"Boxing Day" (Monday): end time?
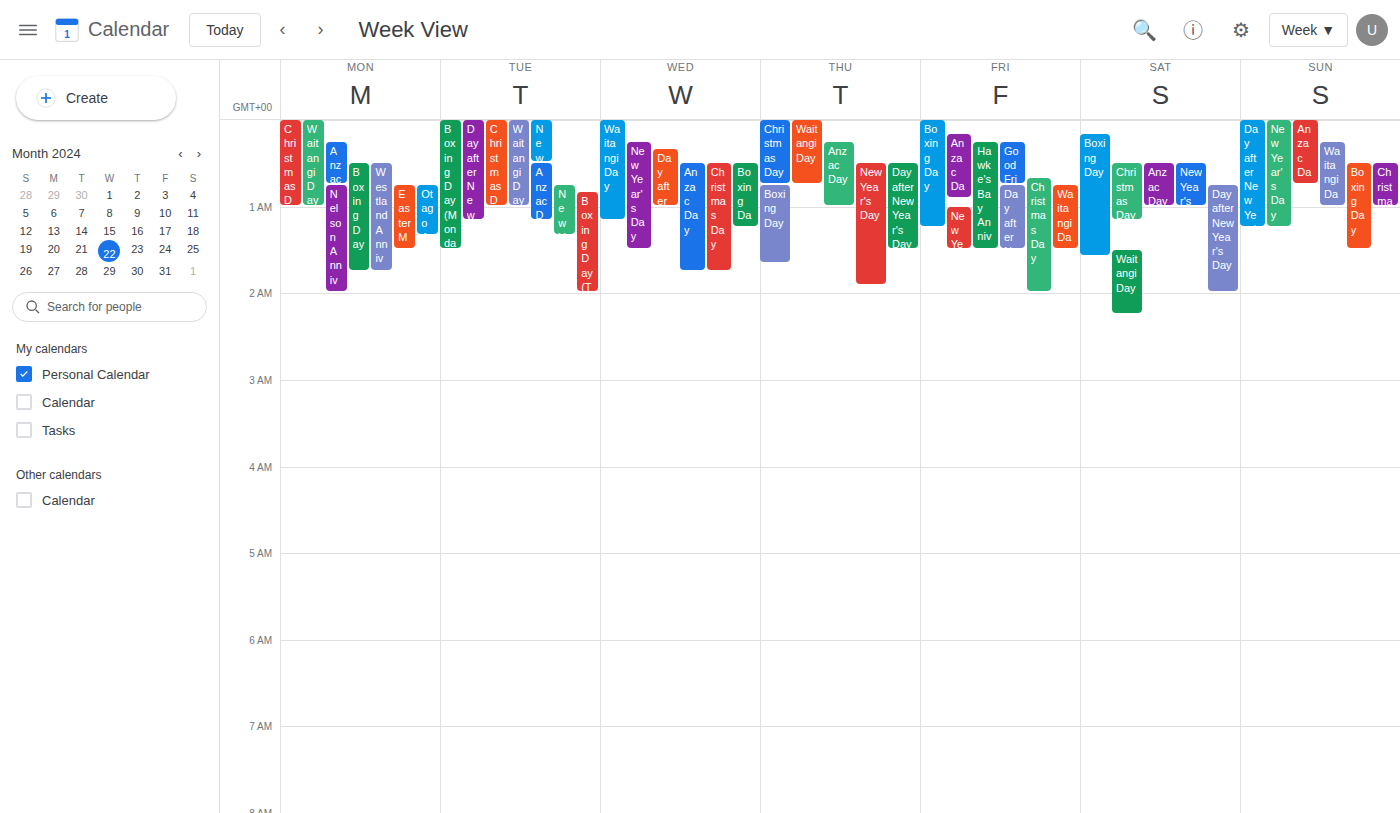
01:45